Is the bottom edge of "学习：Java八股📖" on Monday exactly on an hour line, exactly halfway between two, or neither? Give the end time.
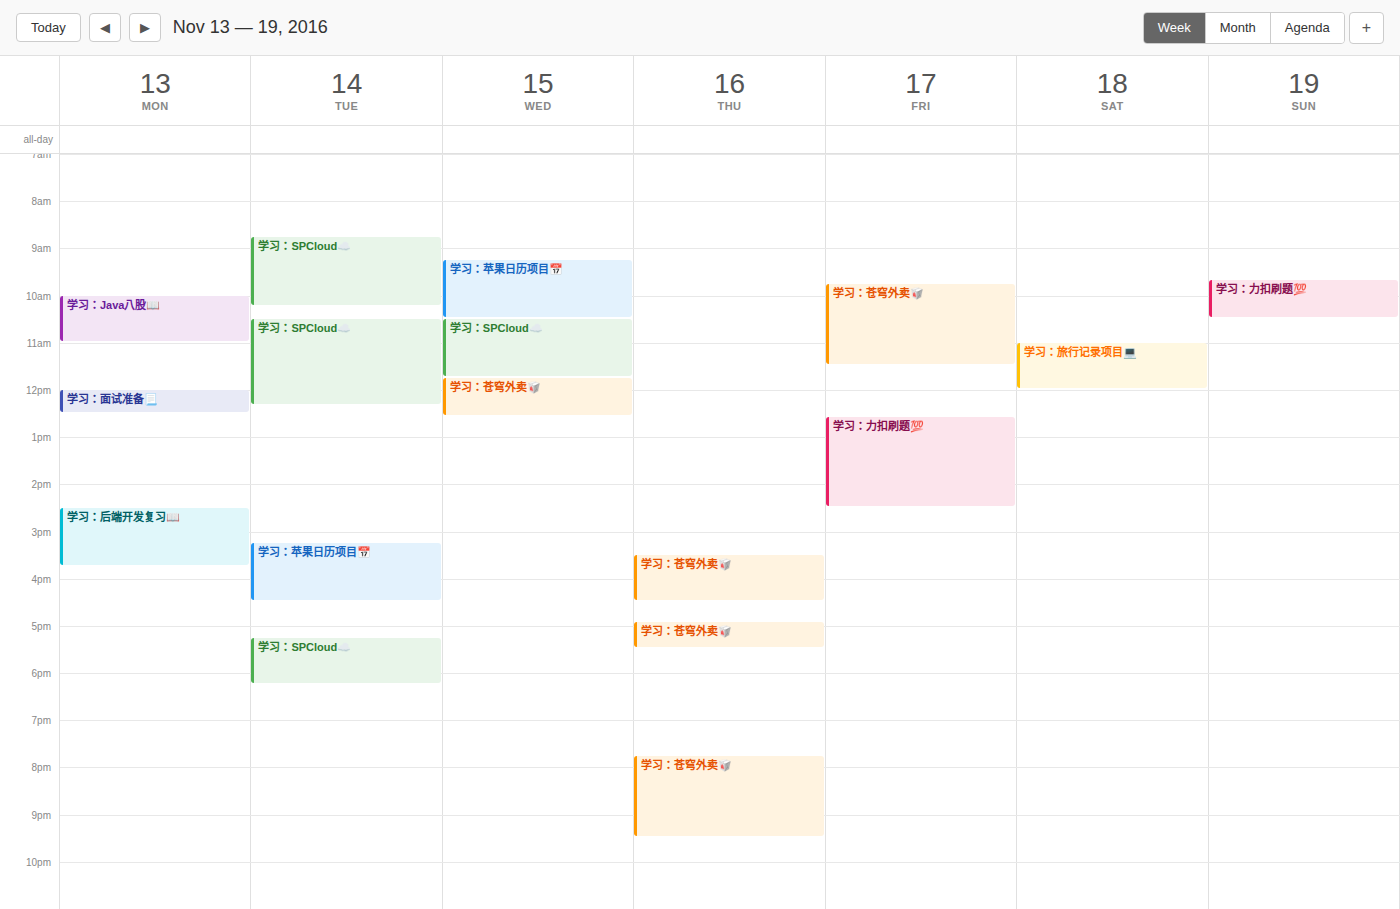
11:00 -- exactly on the 11:00 line.